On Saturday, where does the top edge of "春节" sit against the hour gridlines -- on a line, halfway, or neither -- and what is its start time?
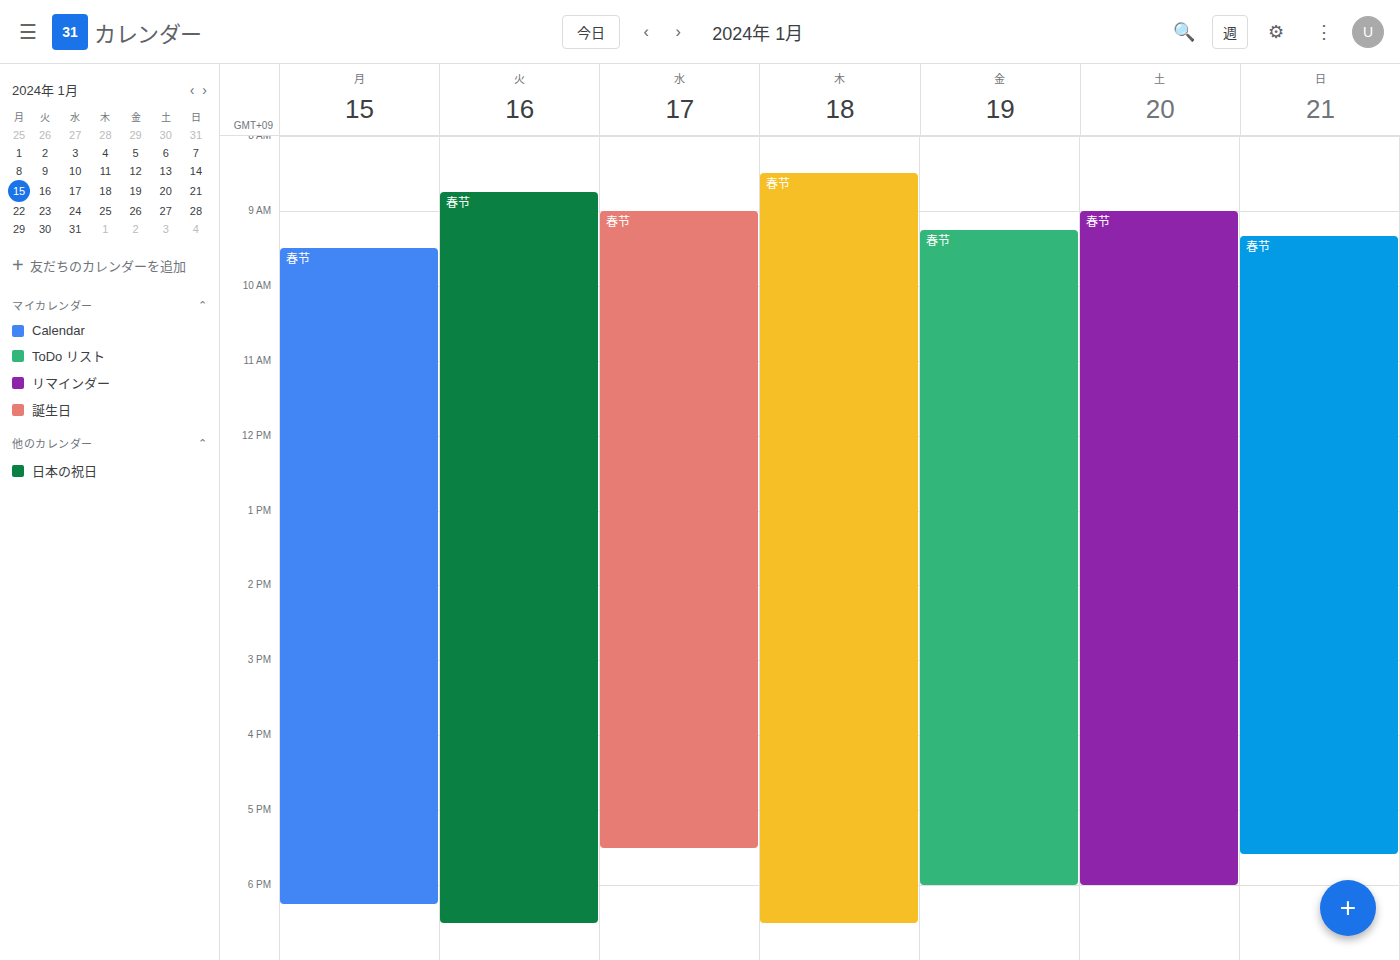
9:00 AM -- exactly on the 9 AM line.